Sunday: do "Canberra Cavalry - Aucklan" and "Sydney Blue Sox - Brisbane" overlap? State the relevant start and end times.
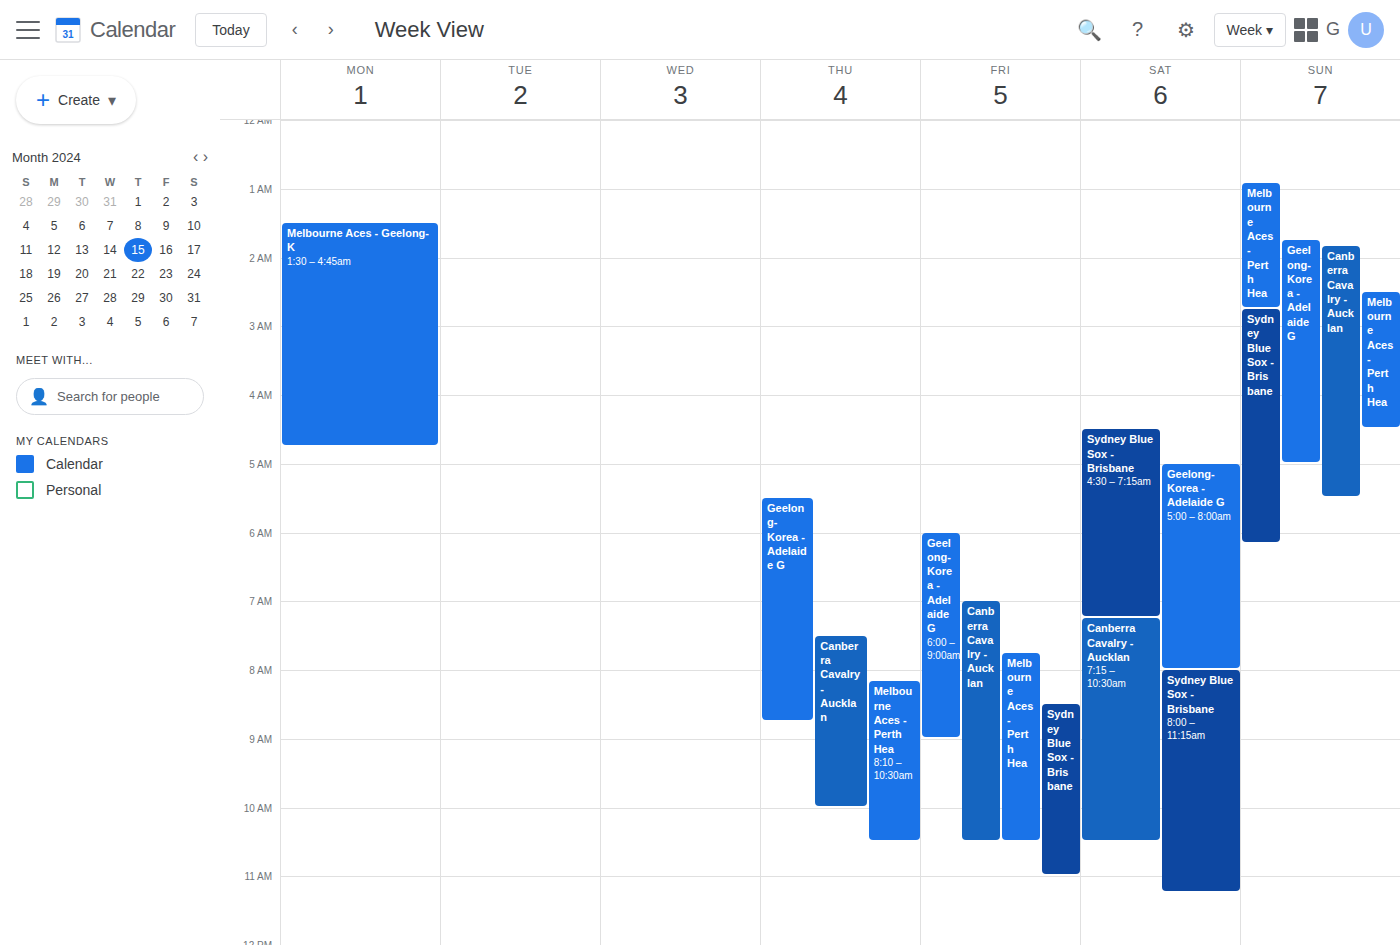
"Sydney Blue Sox - Brisbane" starts at 02:45, before "Canberra Cavalry - Aucklan" ends at 05:30 -- they overlap.